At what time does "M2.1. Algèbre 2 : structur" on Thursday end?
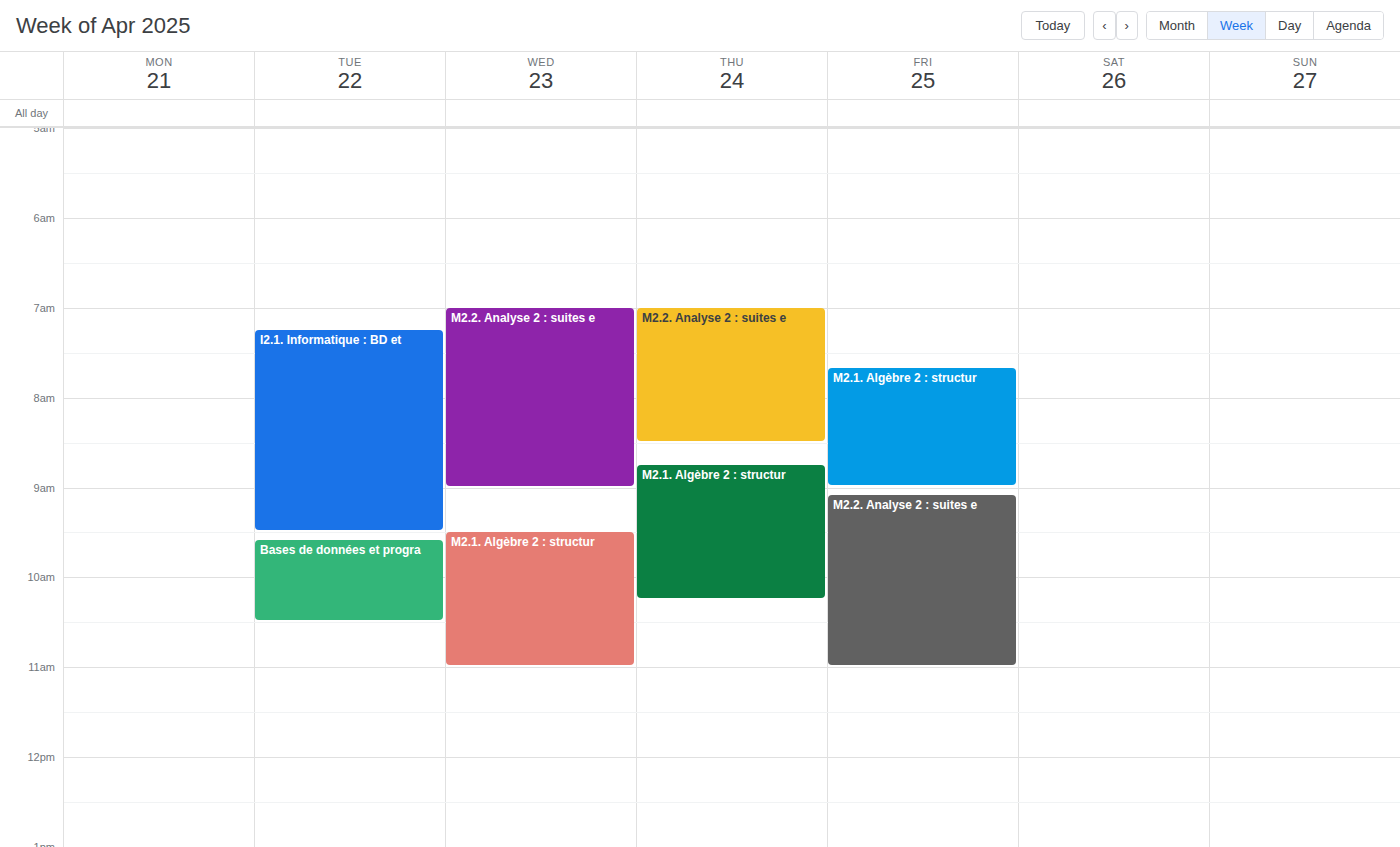
10:15